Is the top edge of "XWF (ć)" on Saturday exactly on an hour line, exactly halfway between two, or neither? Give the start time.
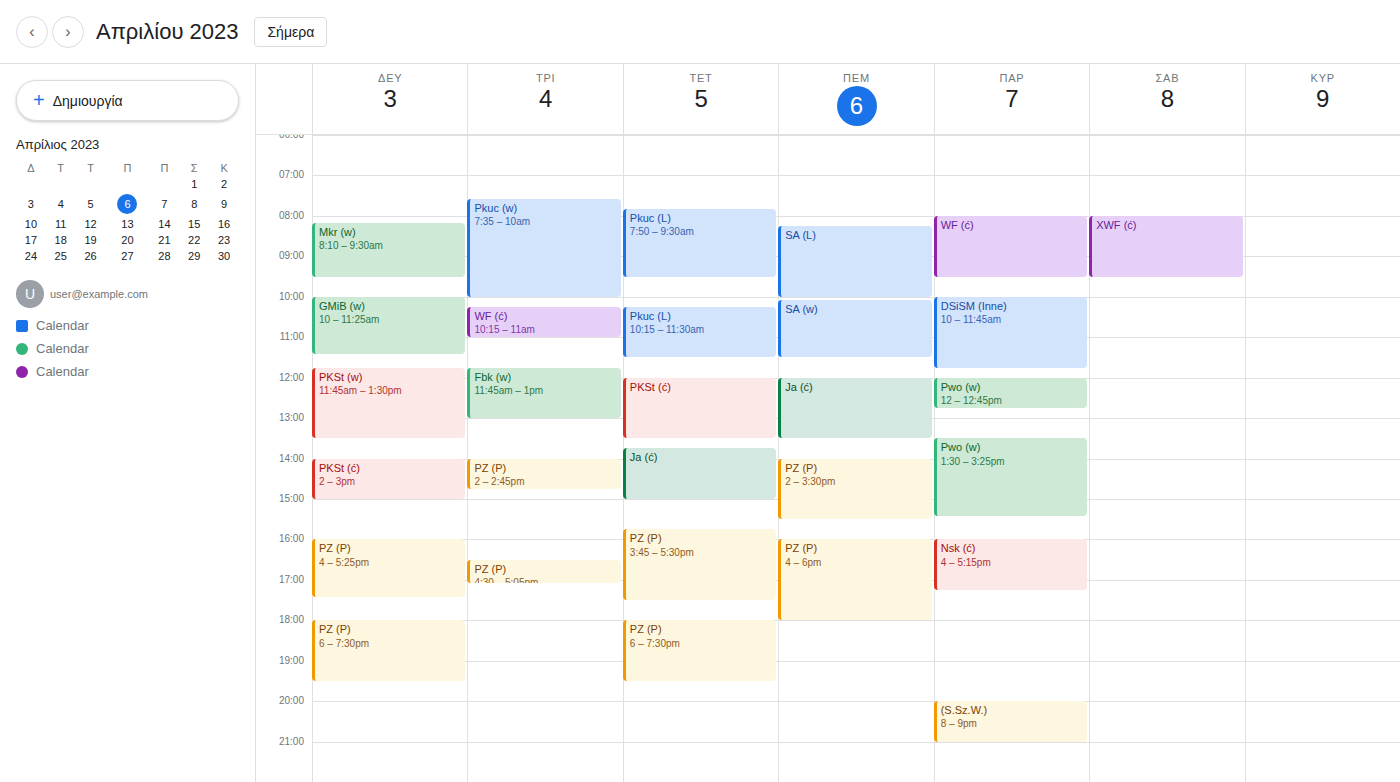
08:00 -- exactly on the 08:00 line.